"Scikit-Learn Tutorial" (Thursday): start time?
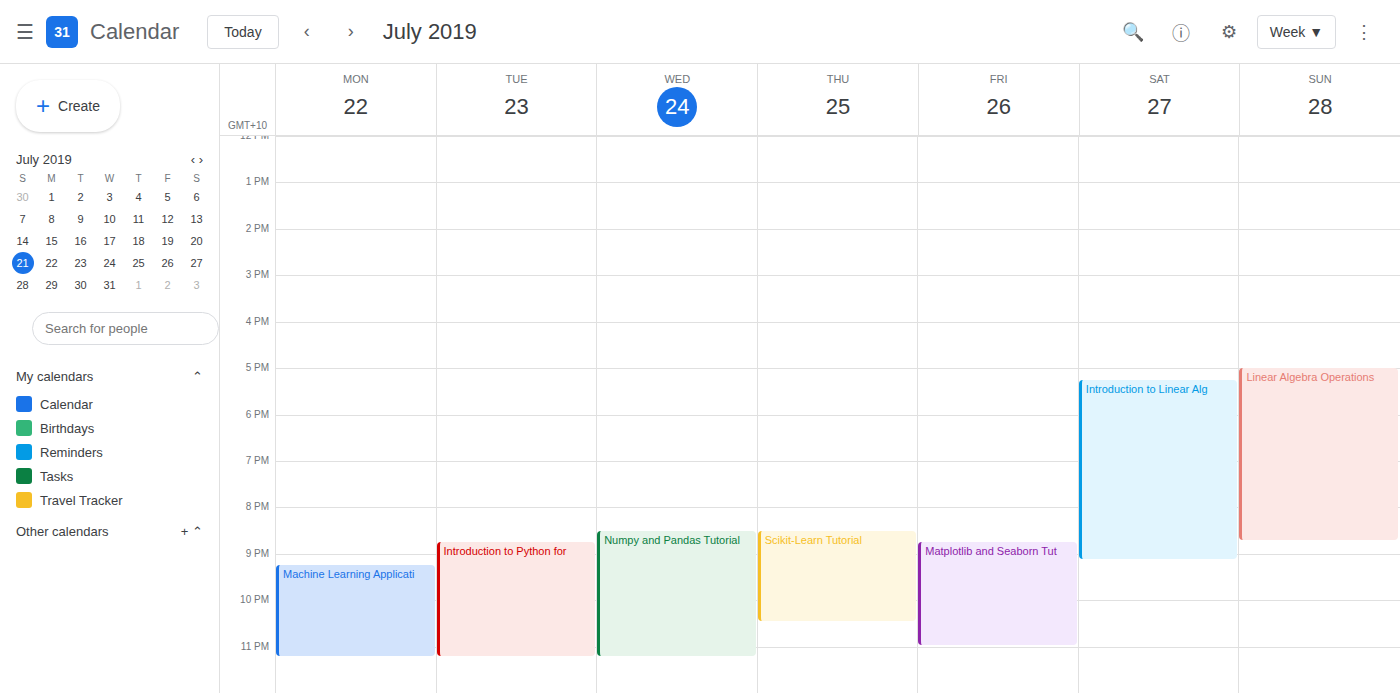
8:30 PM